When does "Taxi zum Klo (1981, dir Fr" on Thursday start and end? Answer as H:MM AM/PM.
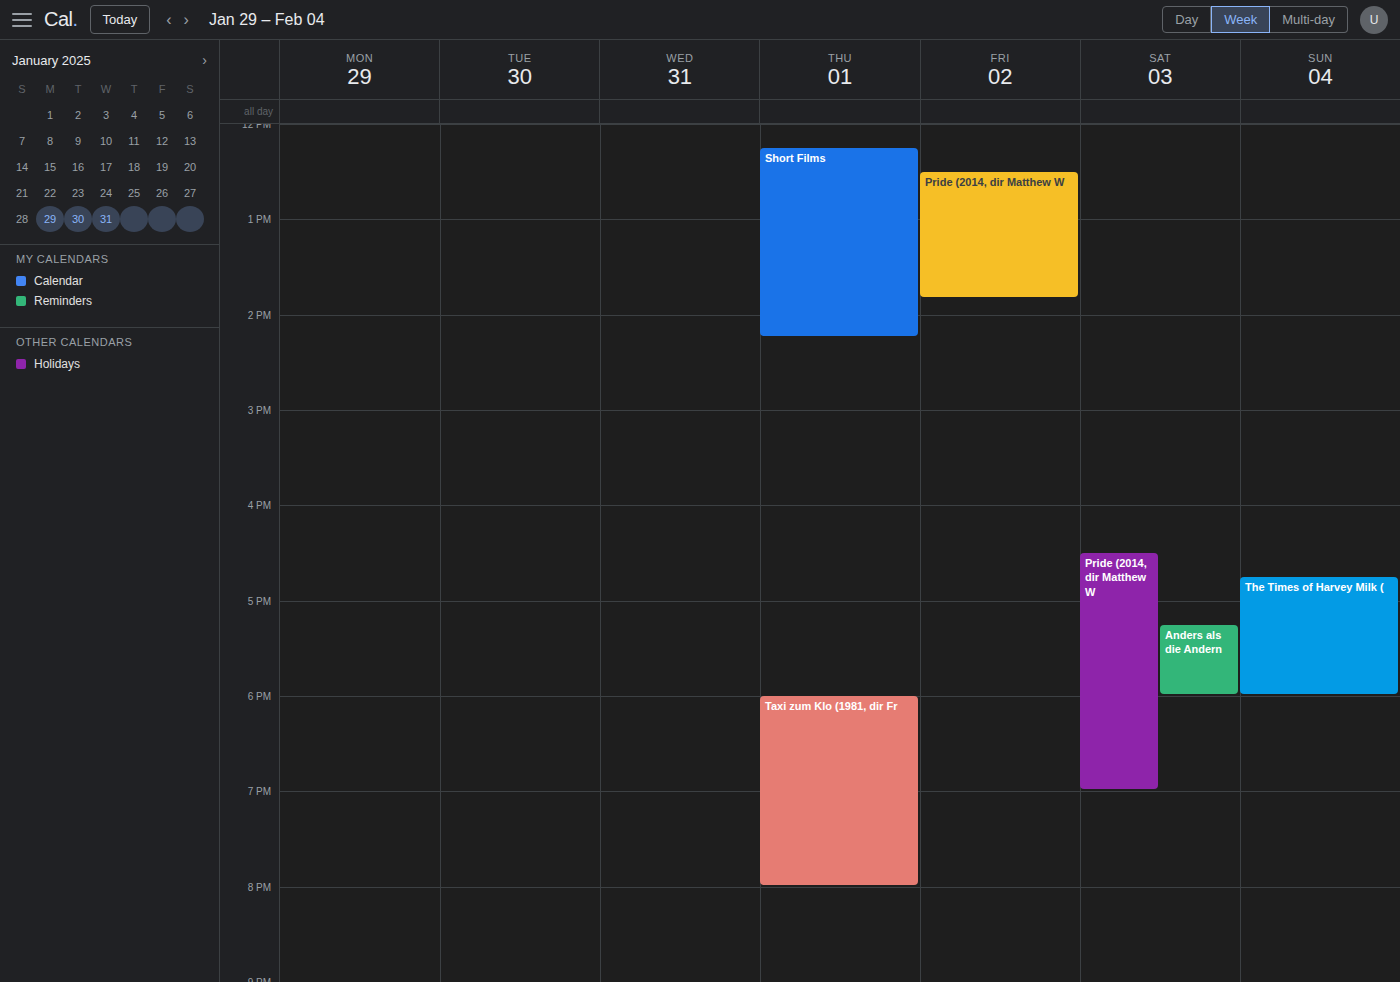
6:00 PM to 8:00 PM